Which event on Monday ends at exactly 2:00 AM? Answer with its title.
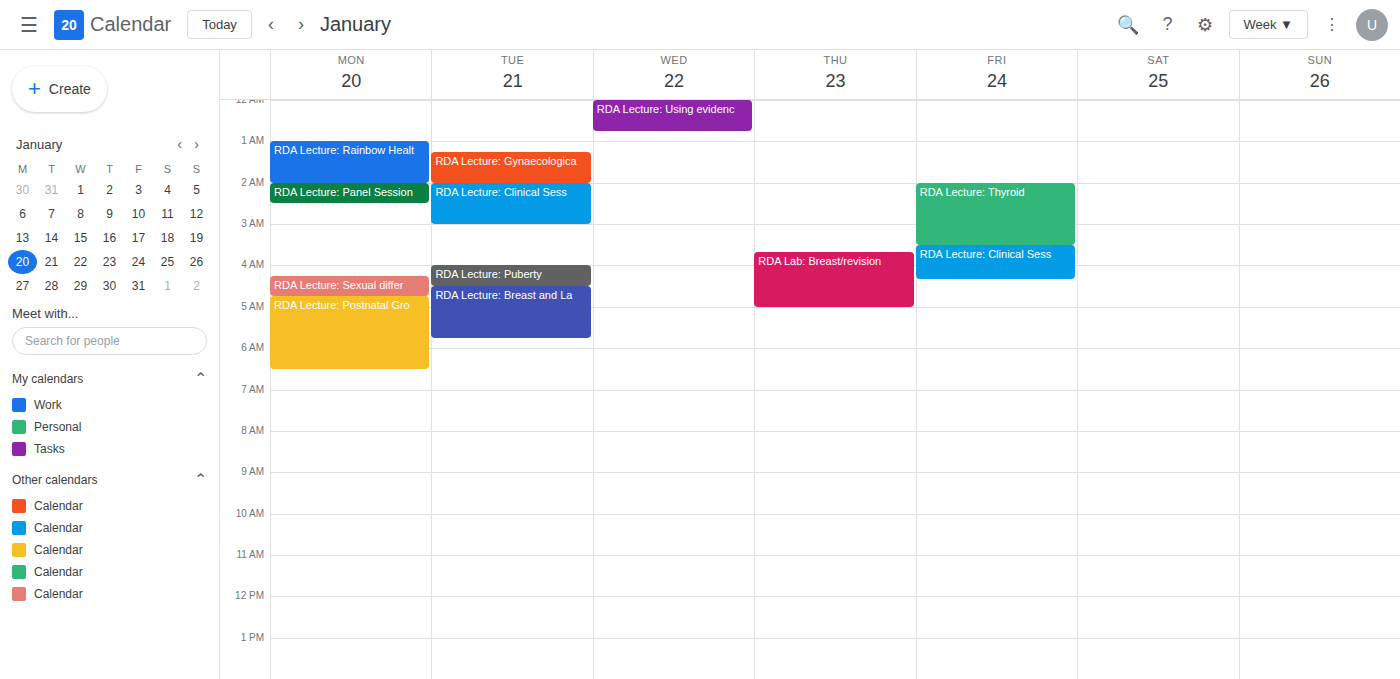
"RDA Lecture: Rainbow Healt"